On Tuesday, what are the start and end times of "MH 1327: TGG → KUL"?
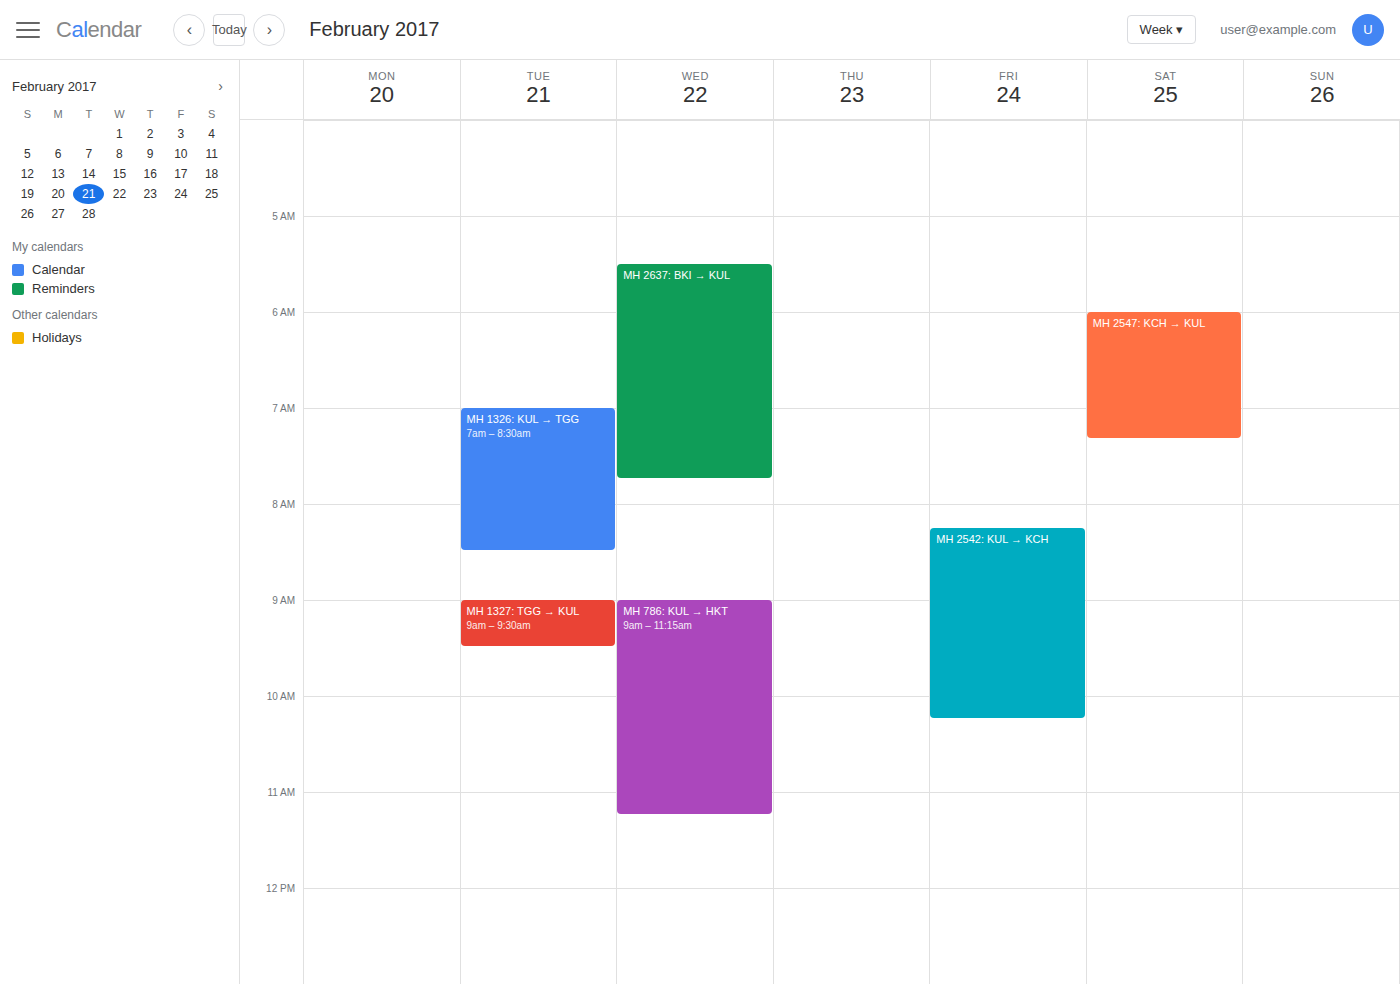
9:00 AM to 9:30 AM